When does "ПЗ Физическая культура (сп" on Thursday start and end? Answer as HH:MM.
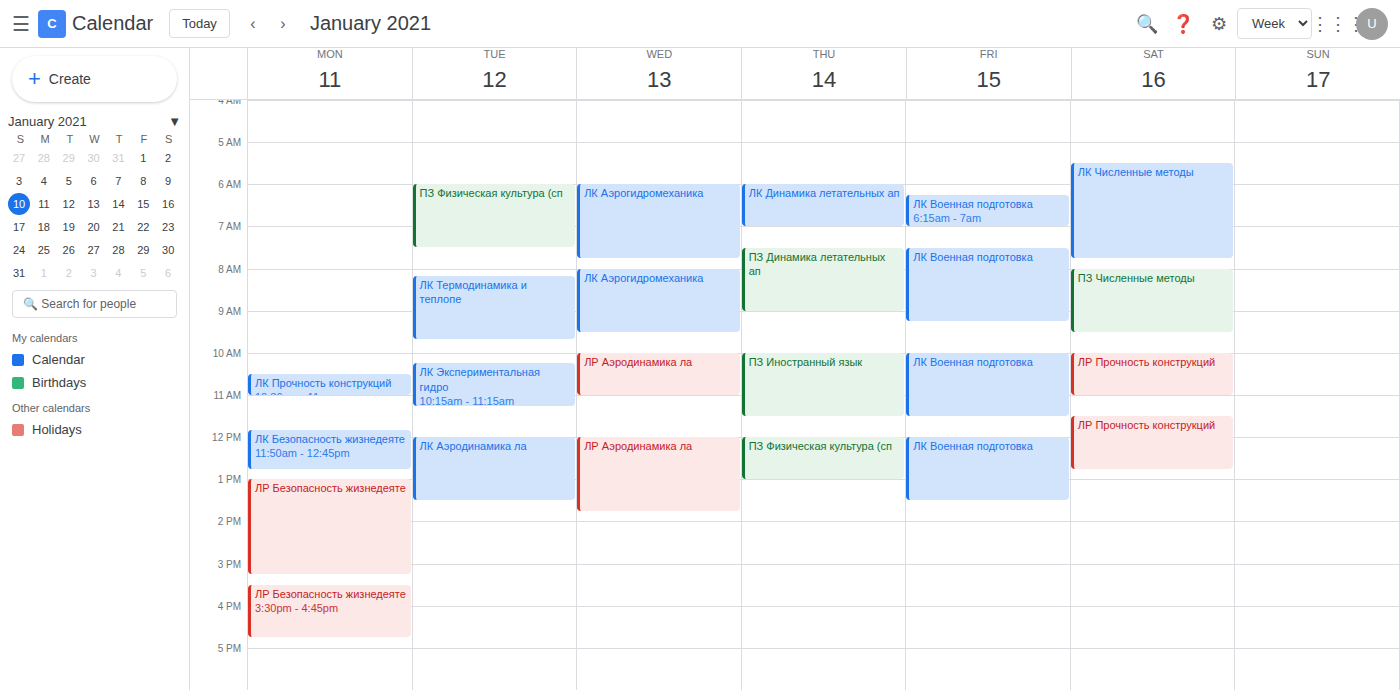
12:00 to 13:00